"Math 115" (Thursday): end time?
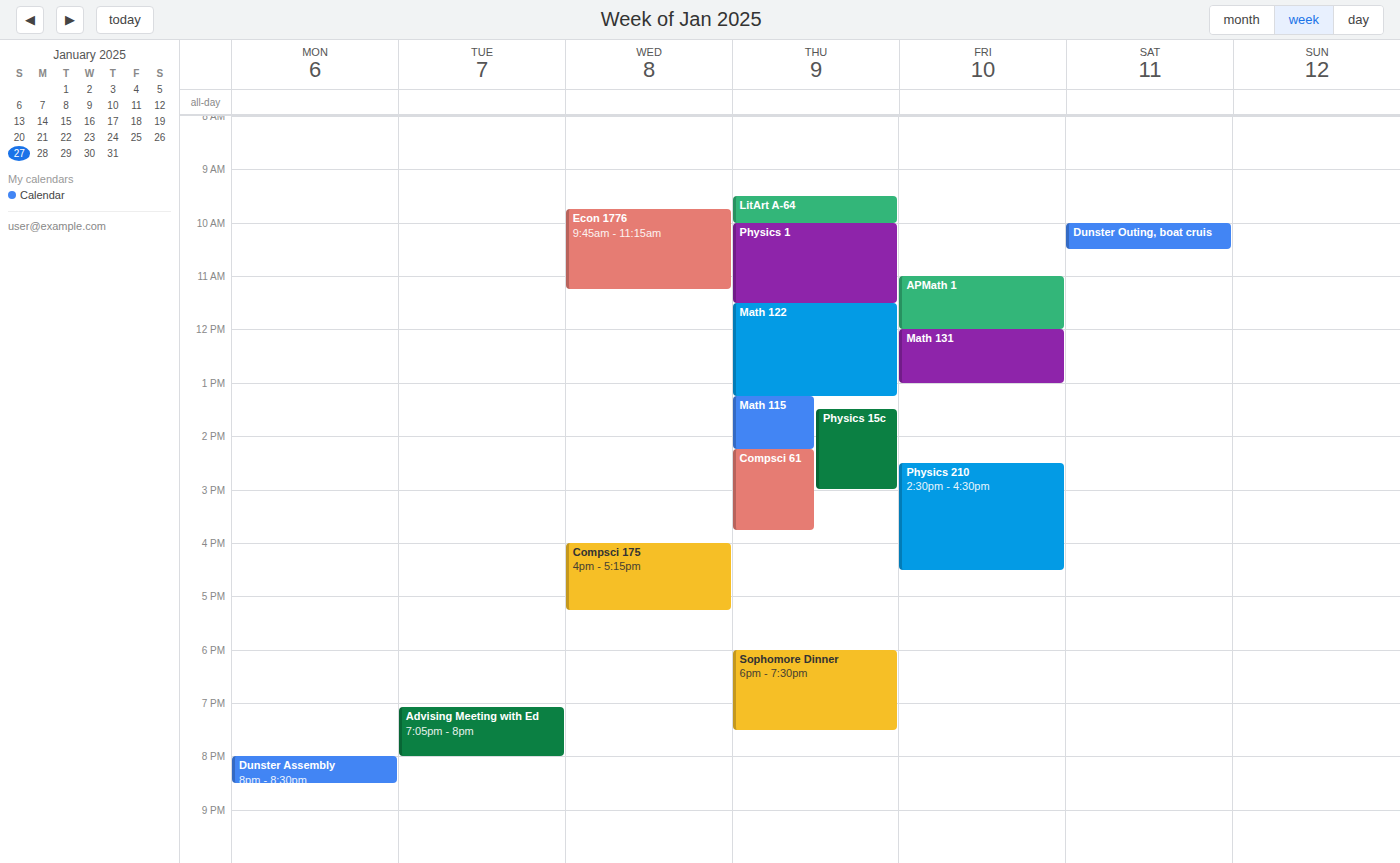
2:15 PM